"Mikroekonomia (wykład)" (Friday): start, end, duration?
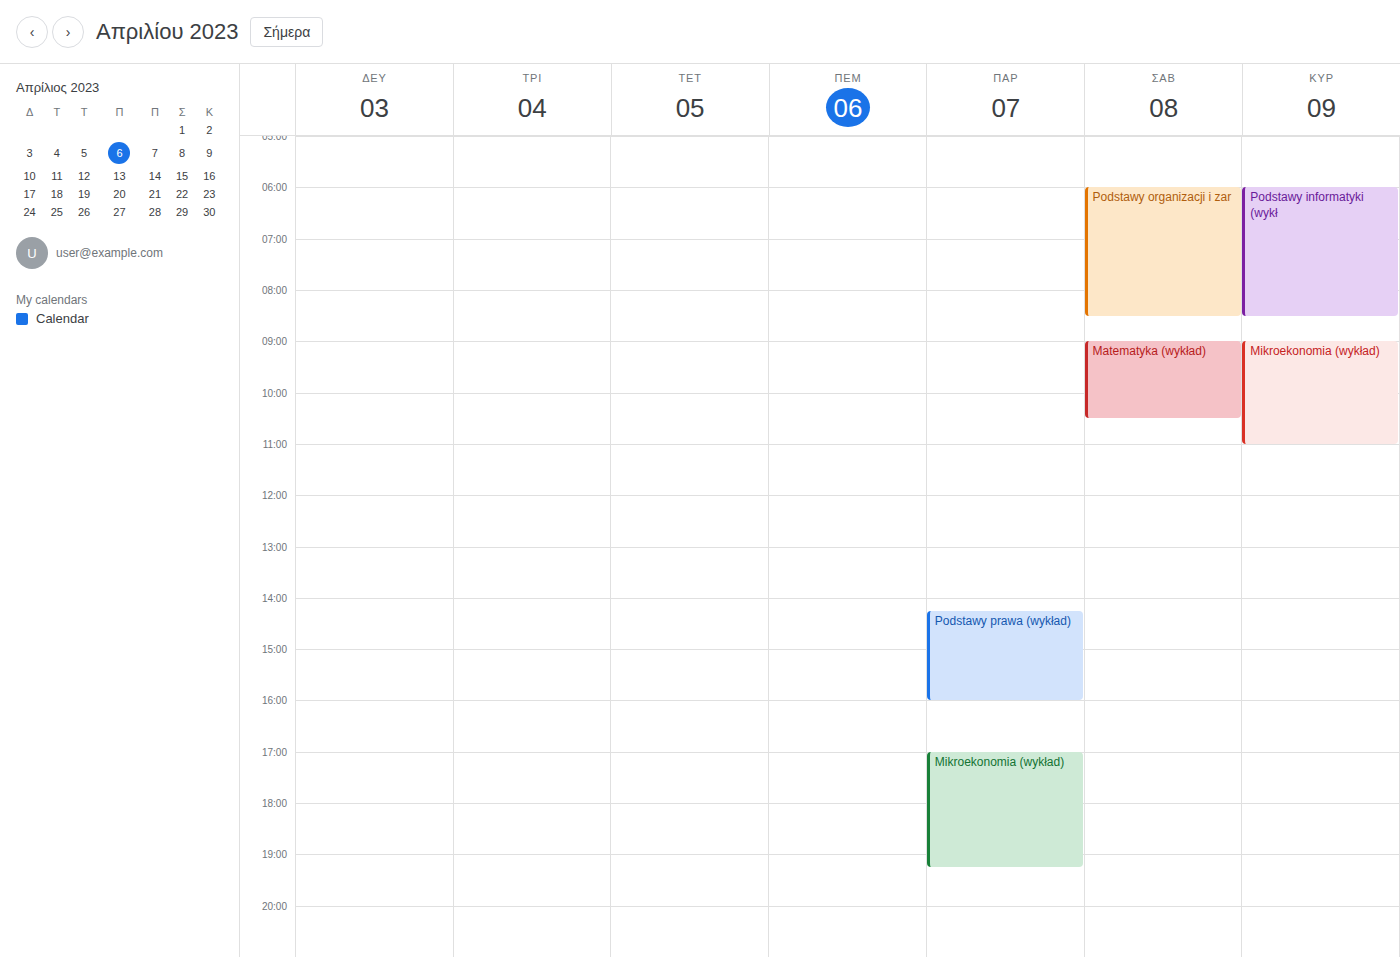
5:00 PM to 7:15 PM, 2 hours 15 minutes